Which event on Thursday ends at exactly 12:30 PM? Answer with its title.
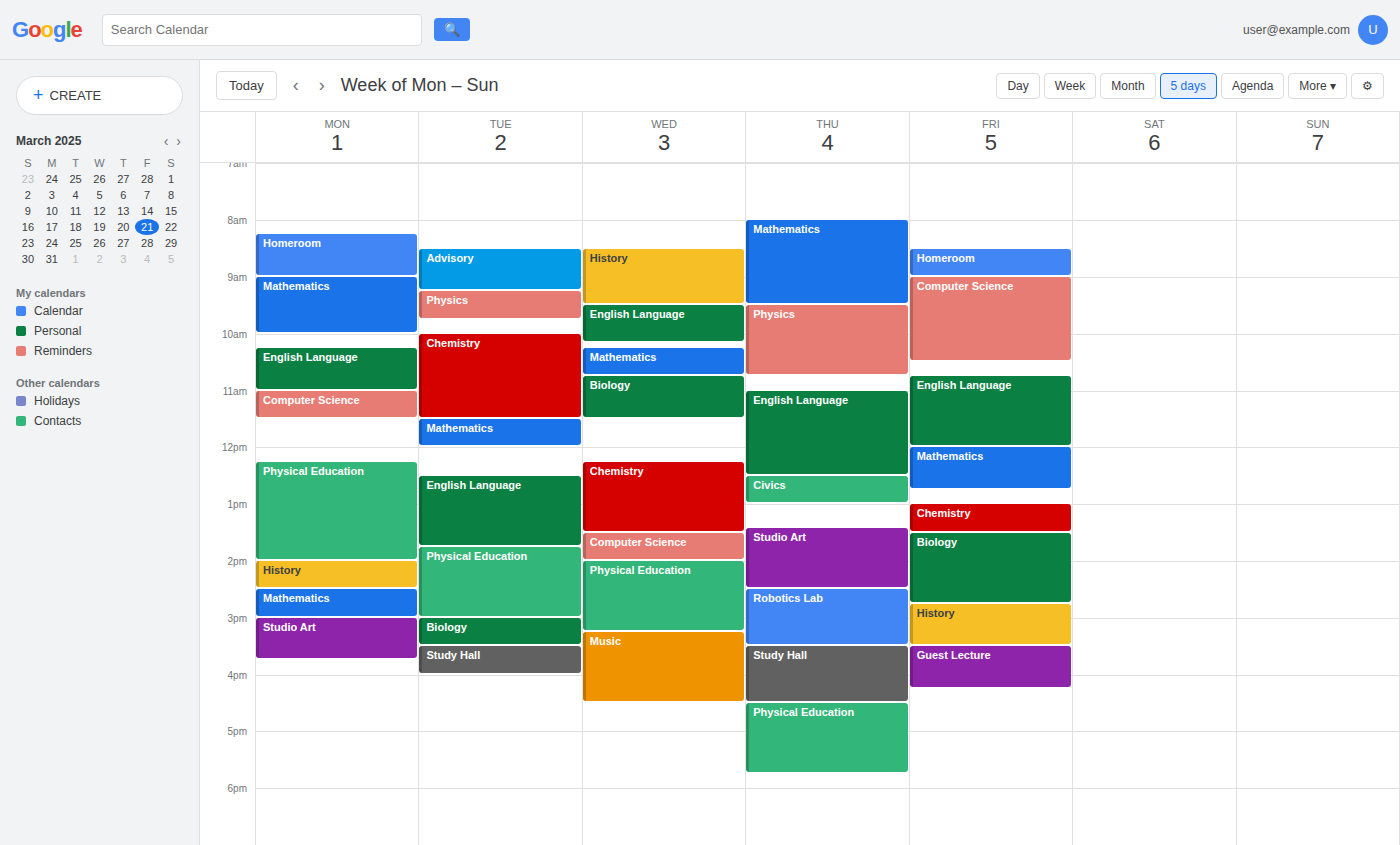
"English Language"